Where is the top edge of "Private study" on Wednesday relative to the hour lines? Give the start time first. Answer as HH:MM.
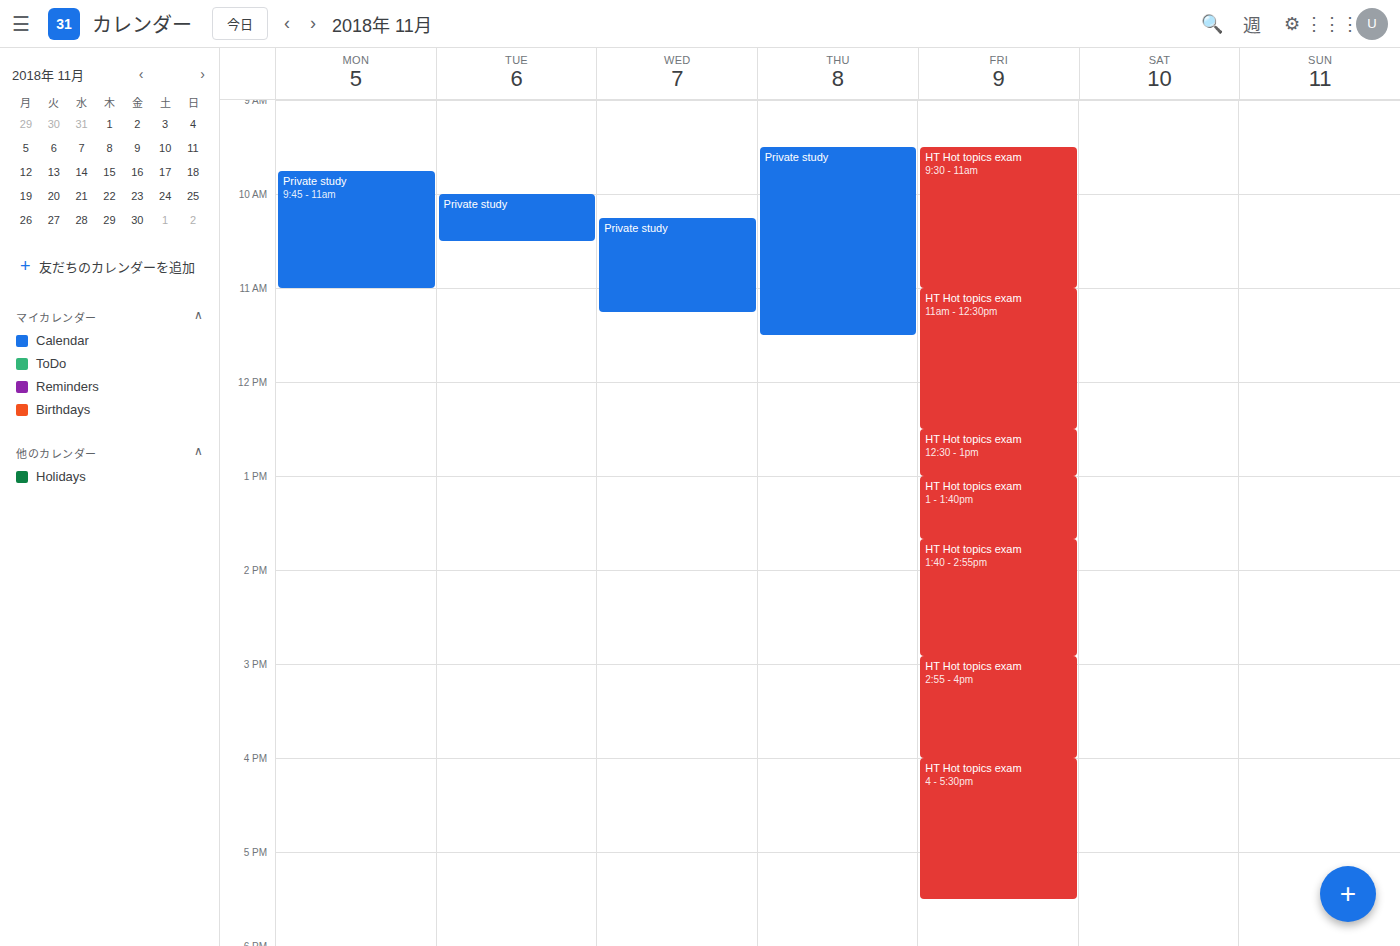
10:15 -- neither: a quarter of the way from the 10:00 line to the 11:00 line.